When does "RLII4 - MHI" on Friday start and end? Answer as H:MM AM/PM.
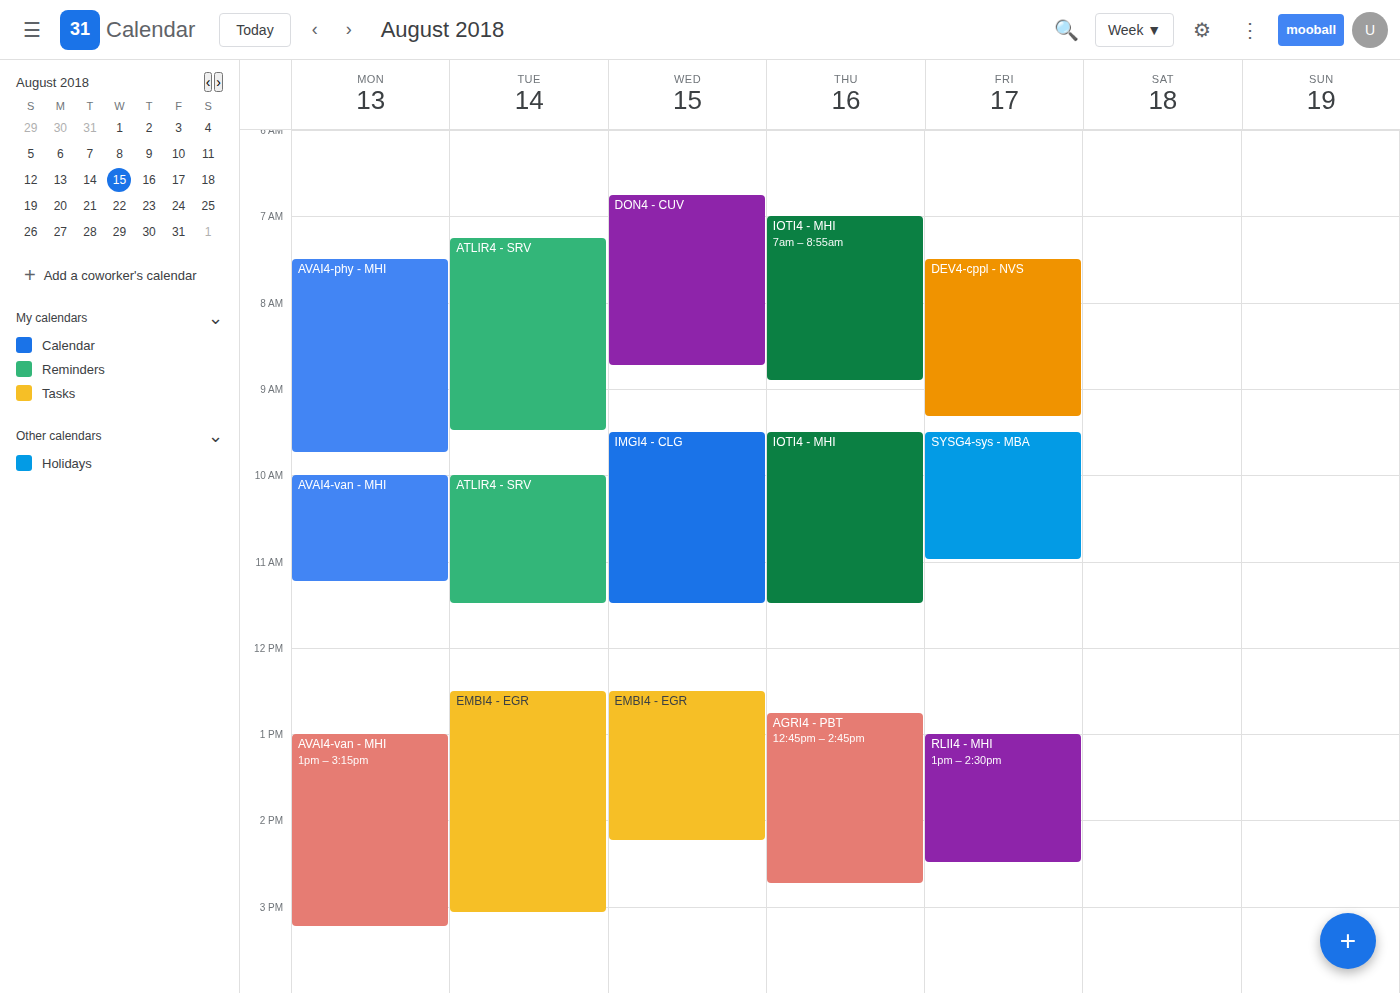
1:00 PM to 2:30 PM